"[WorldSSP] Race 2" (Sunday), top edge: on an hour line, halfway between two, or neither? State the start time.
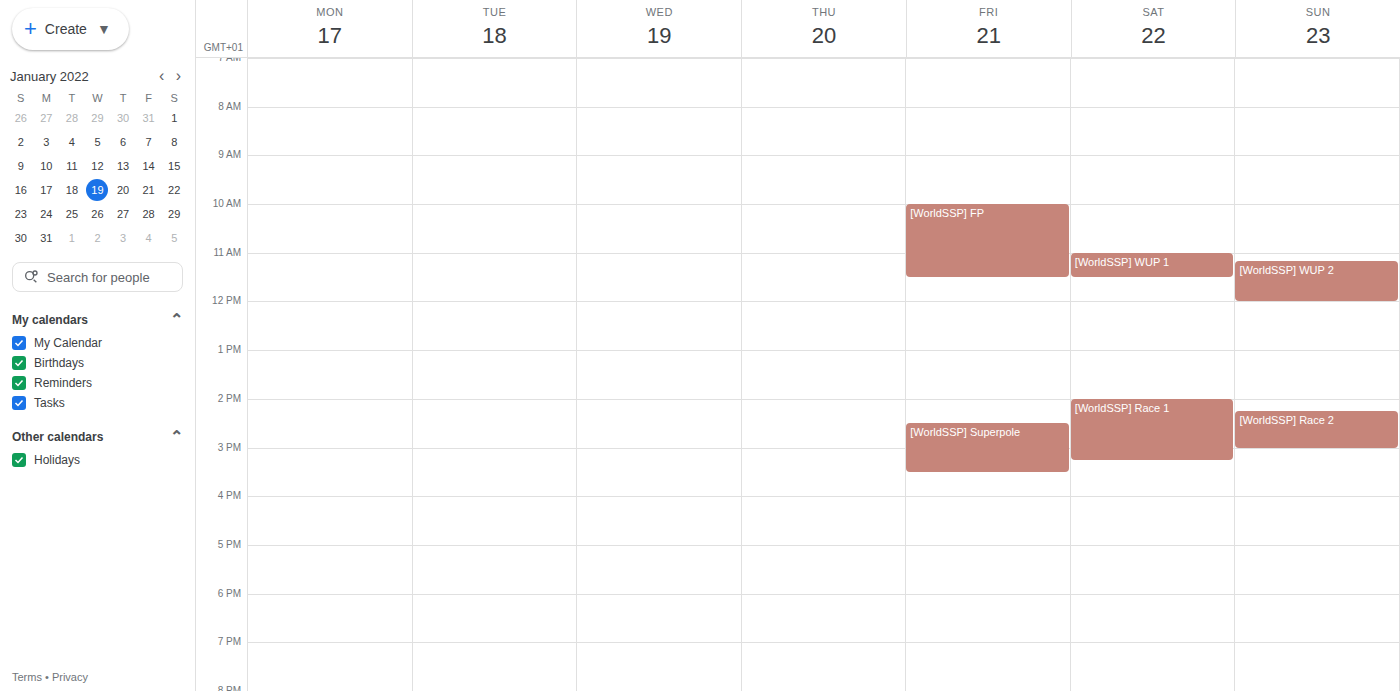
14:15 -- neither: a quarter of the way from the 14:00 line to the 15:00 line.